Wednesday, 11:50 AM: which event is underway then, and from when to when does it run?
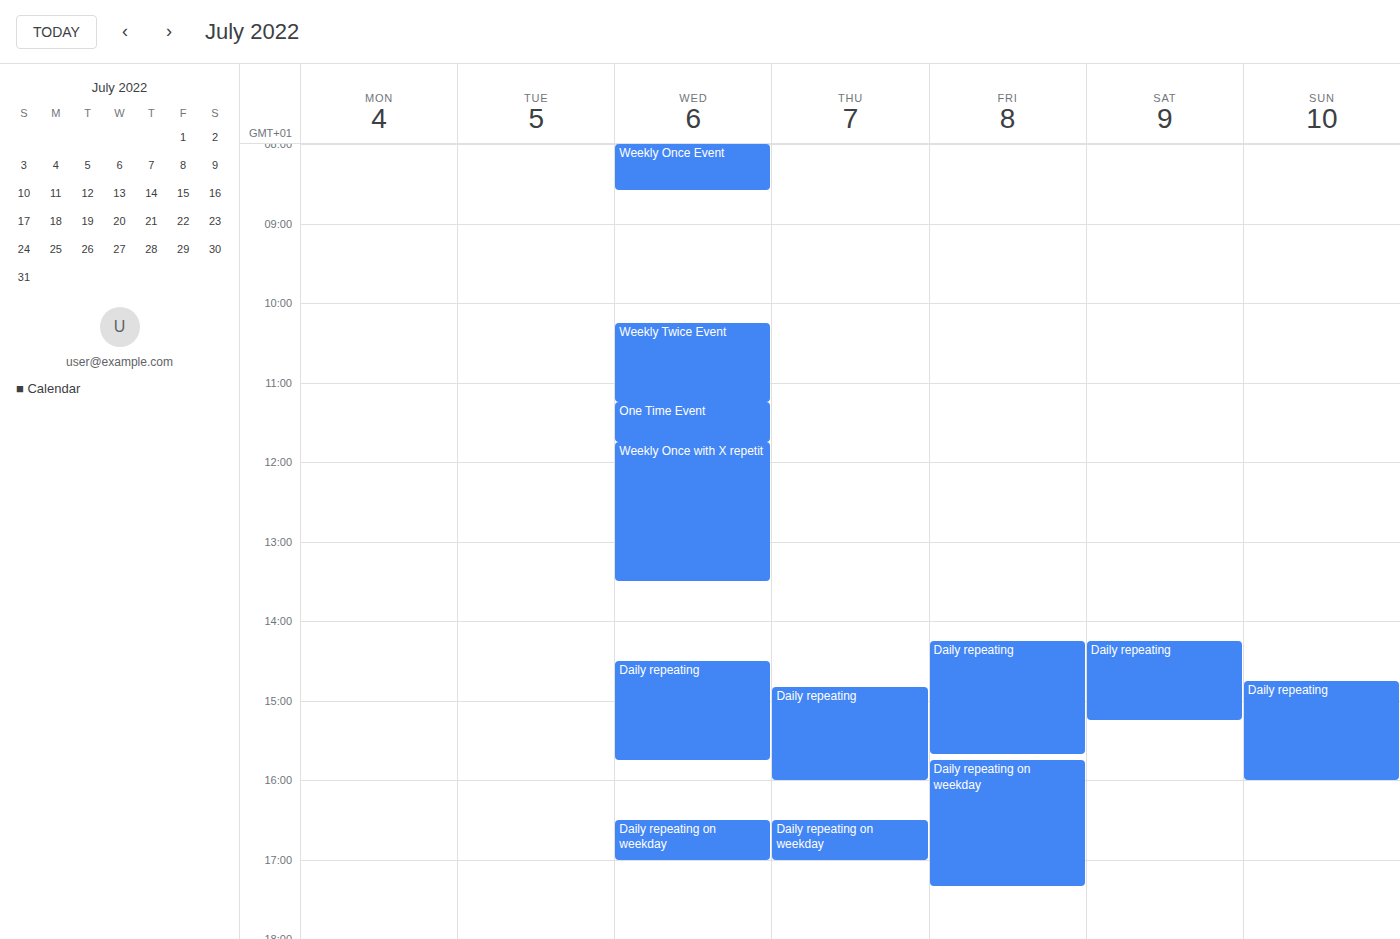
"Weekly Once with X repetit", 11:45 AM to 1:30 PM